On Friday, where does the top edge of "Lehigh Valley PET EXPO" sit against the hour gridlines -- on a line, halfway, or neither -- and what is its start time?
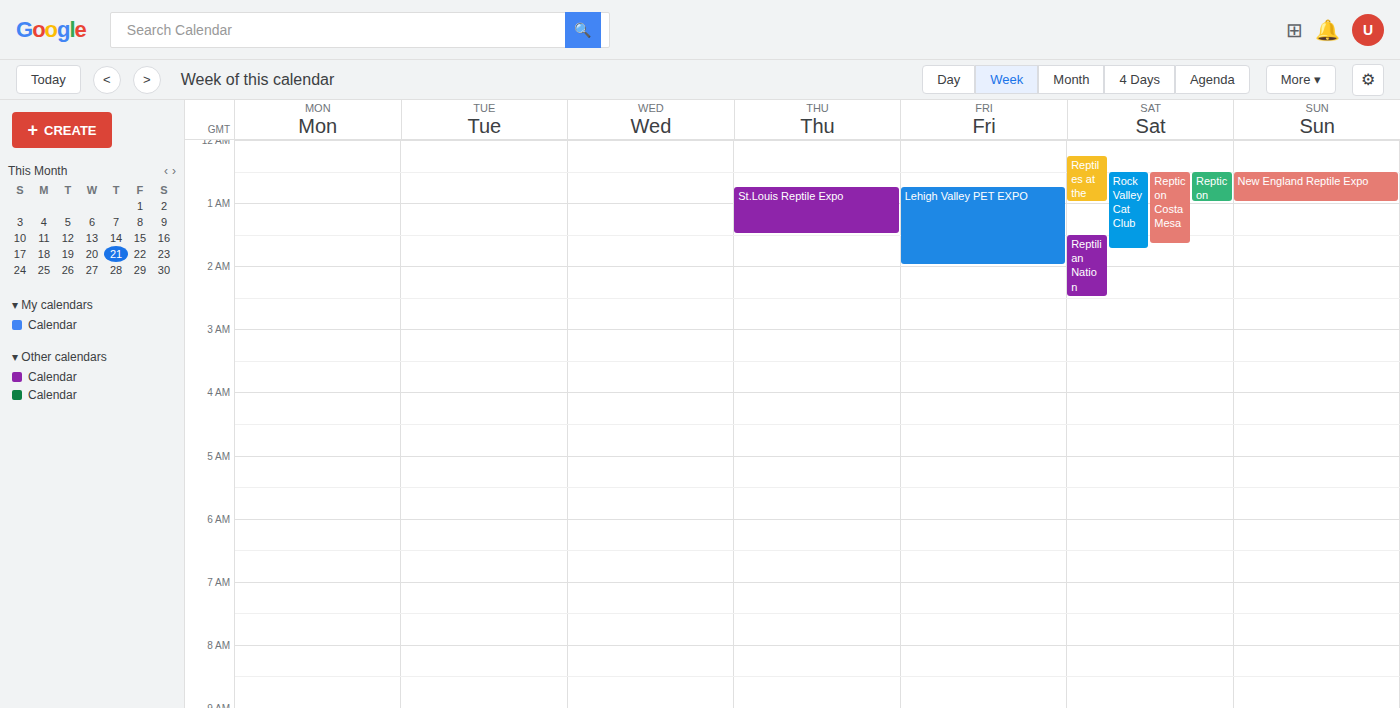
00:45 -- neither: three quarters of the way from the 00:00 line to the 01:00 line.